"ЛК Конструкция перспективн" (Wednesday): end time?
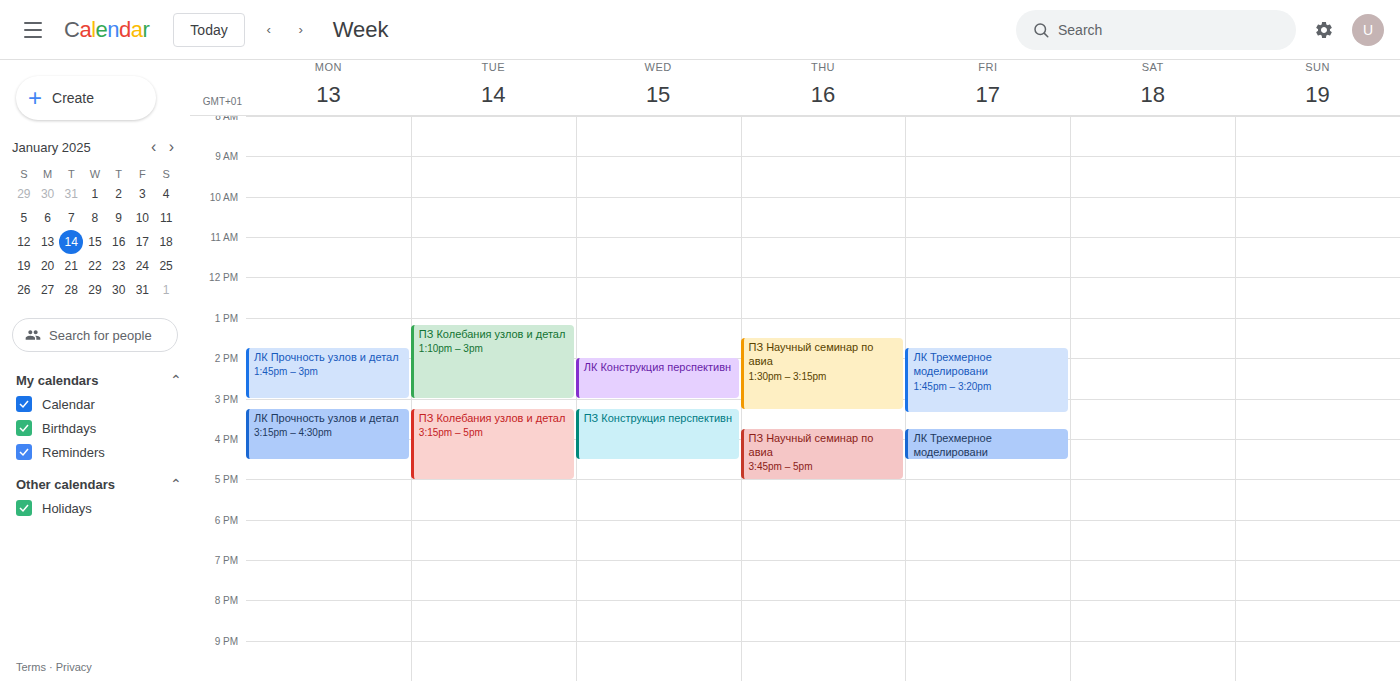
3:00 PM